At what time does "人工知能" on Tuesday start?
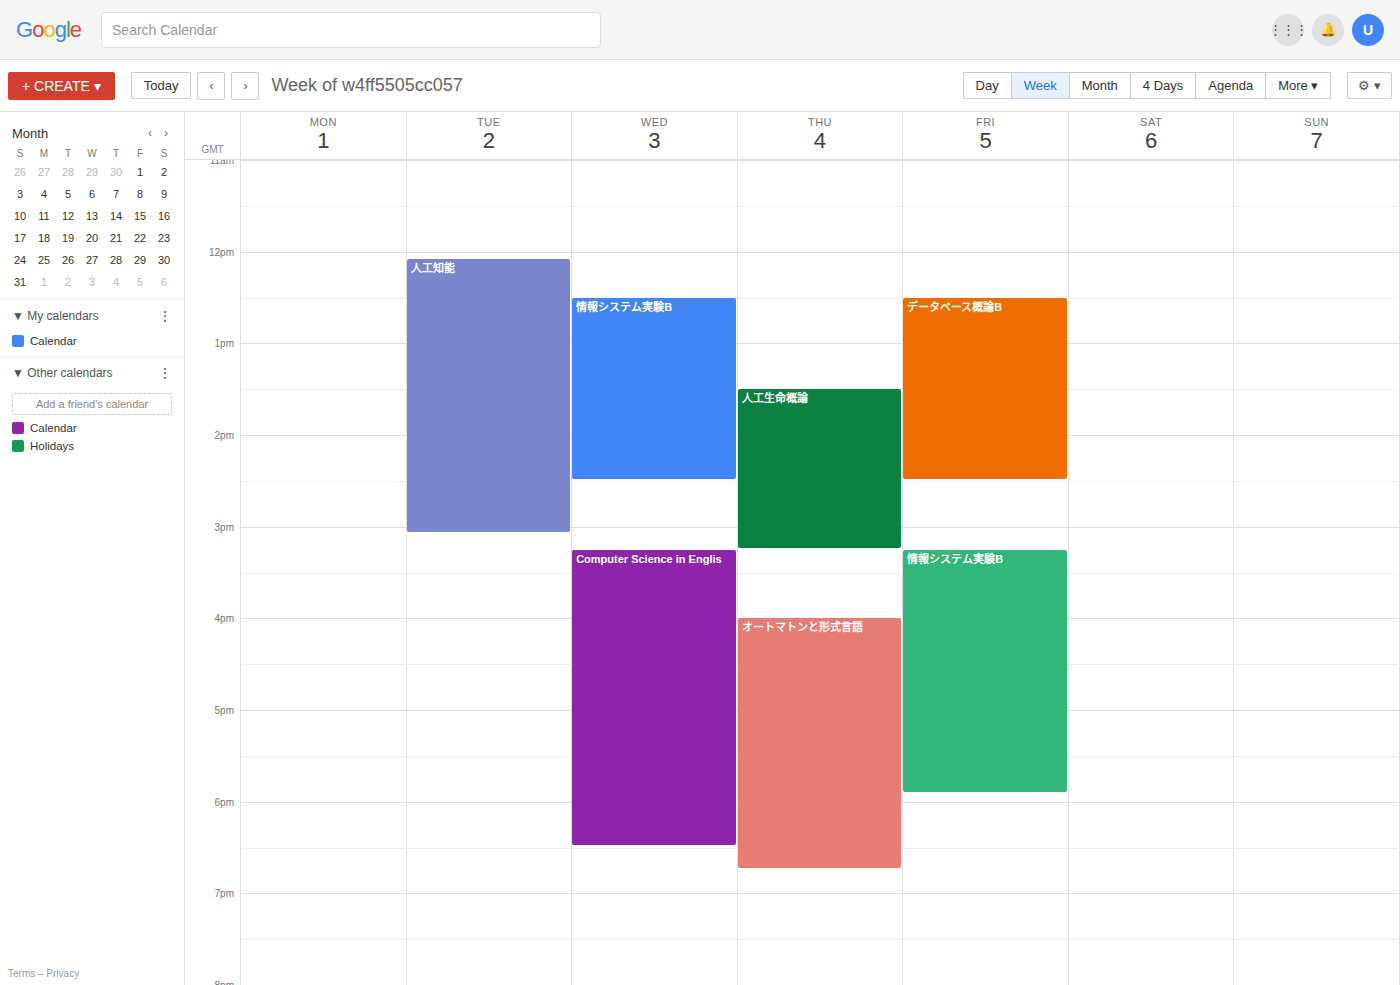
12:05 PM